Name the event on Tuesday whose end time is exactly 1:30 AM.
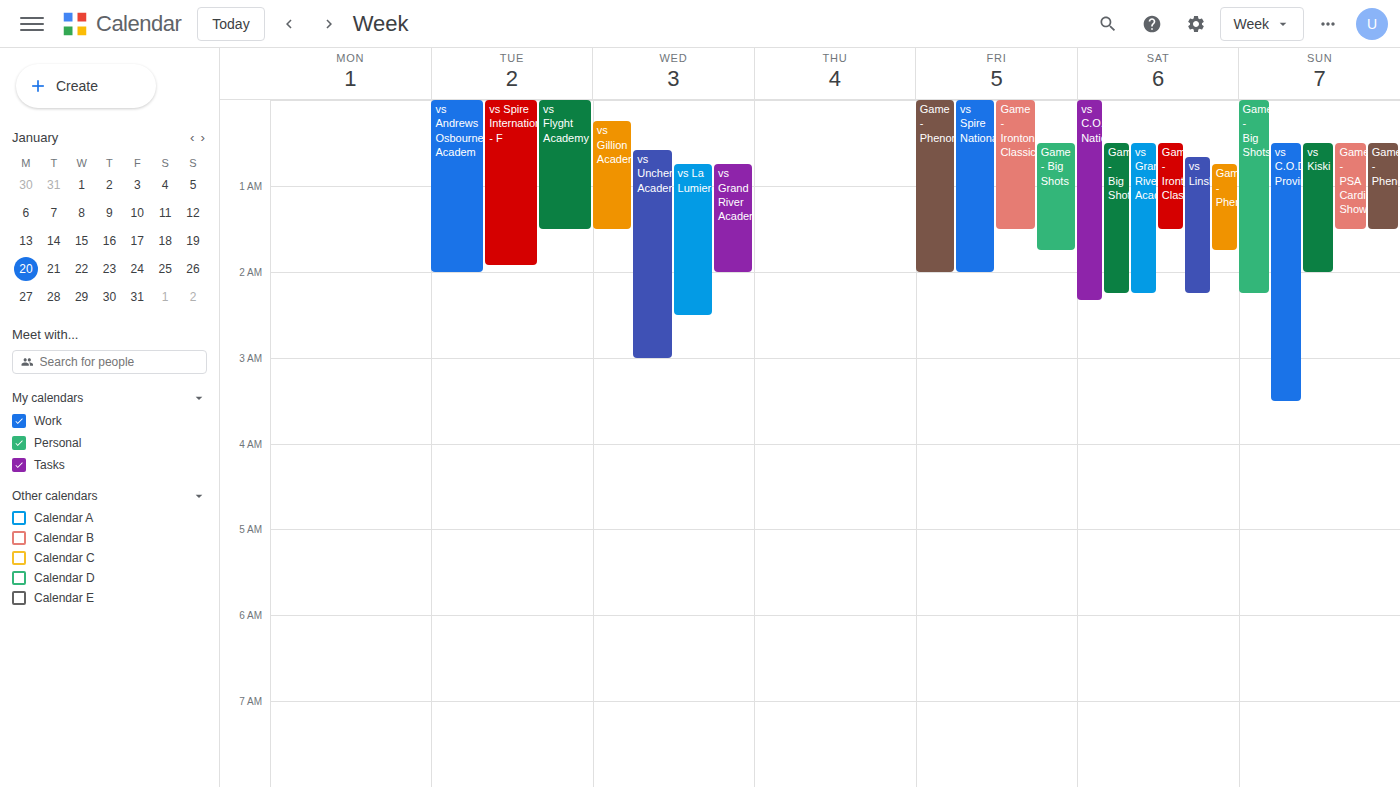
"vs Flyght Academy"